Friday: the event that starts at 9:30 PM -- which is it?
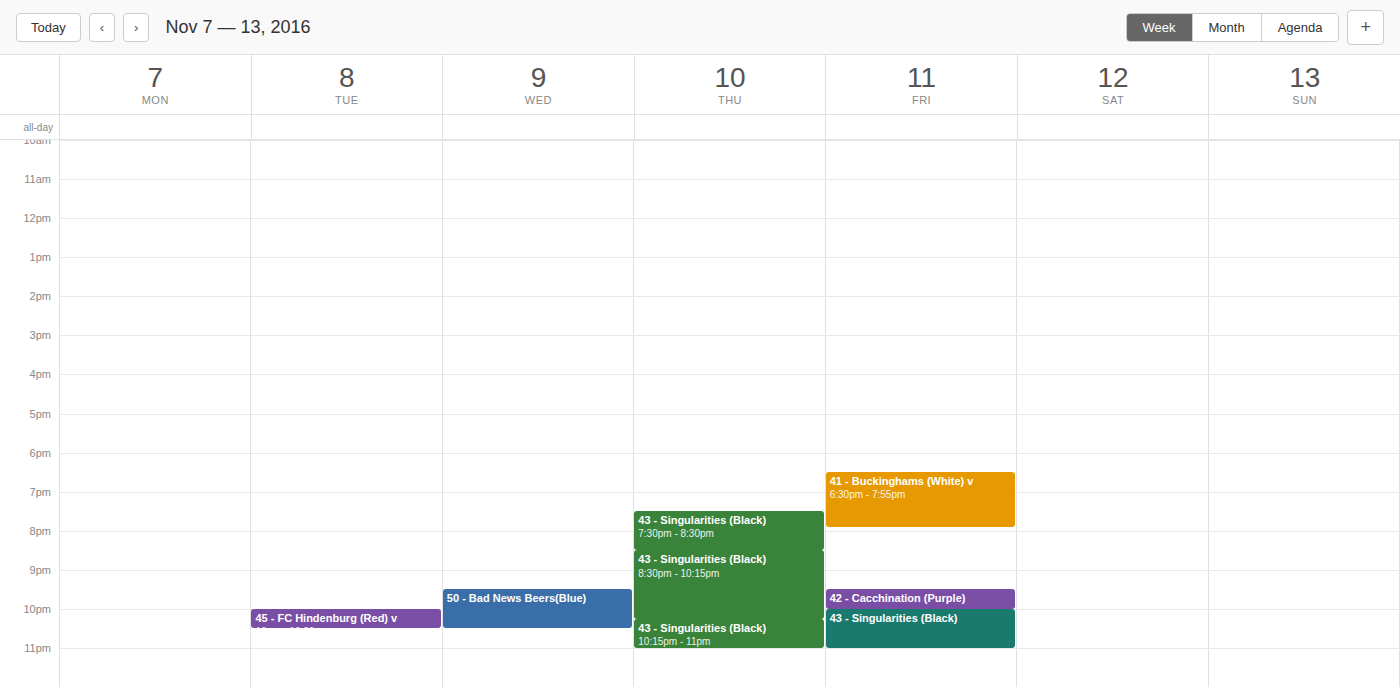
"42 - Cacchination (Purple)"